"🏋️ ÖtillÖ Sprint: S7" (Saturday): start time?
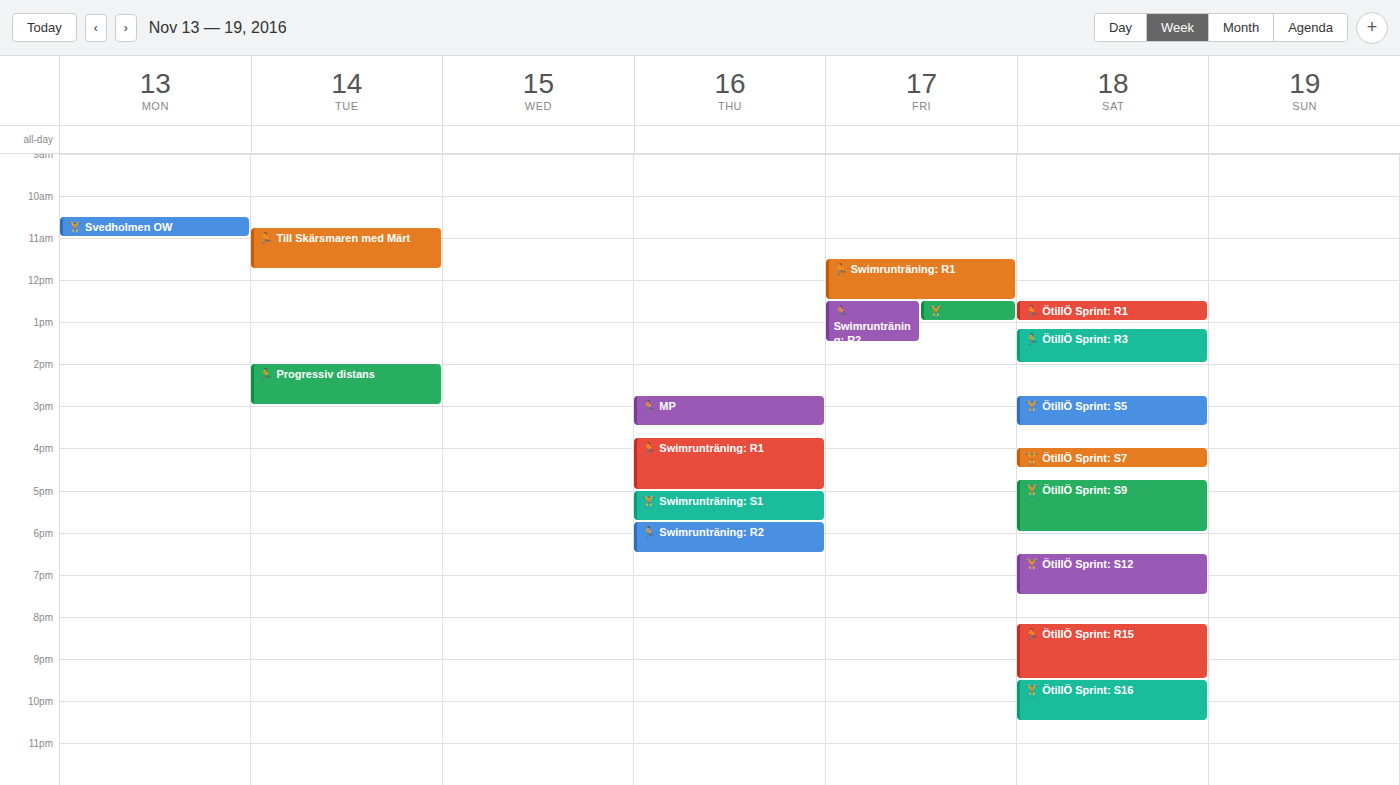
4:00 PM